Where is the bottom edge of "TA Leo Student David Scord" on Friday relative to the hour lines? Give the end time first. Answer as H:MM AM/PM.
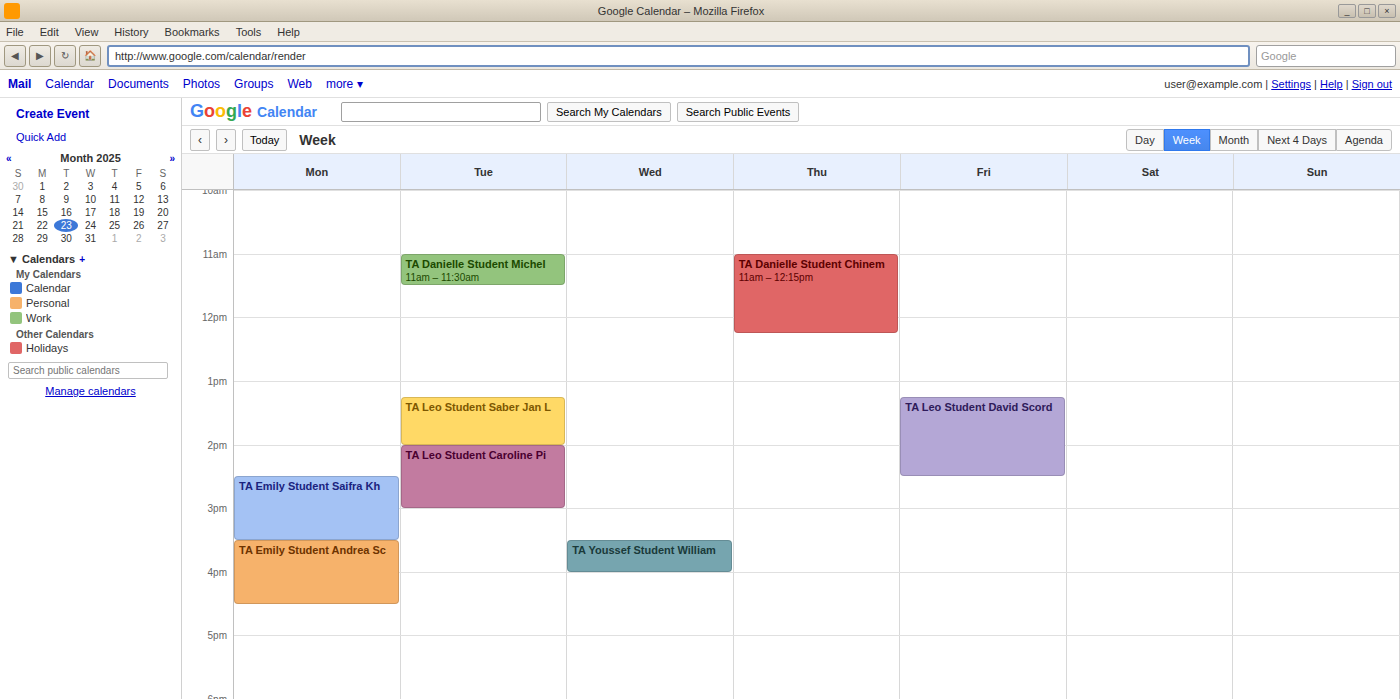
2:30 PM -- halfway between the 2 PM and 3 PM lines.